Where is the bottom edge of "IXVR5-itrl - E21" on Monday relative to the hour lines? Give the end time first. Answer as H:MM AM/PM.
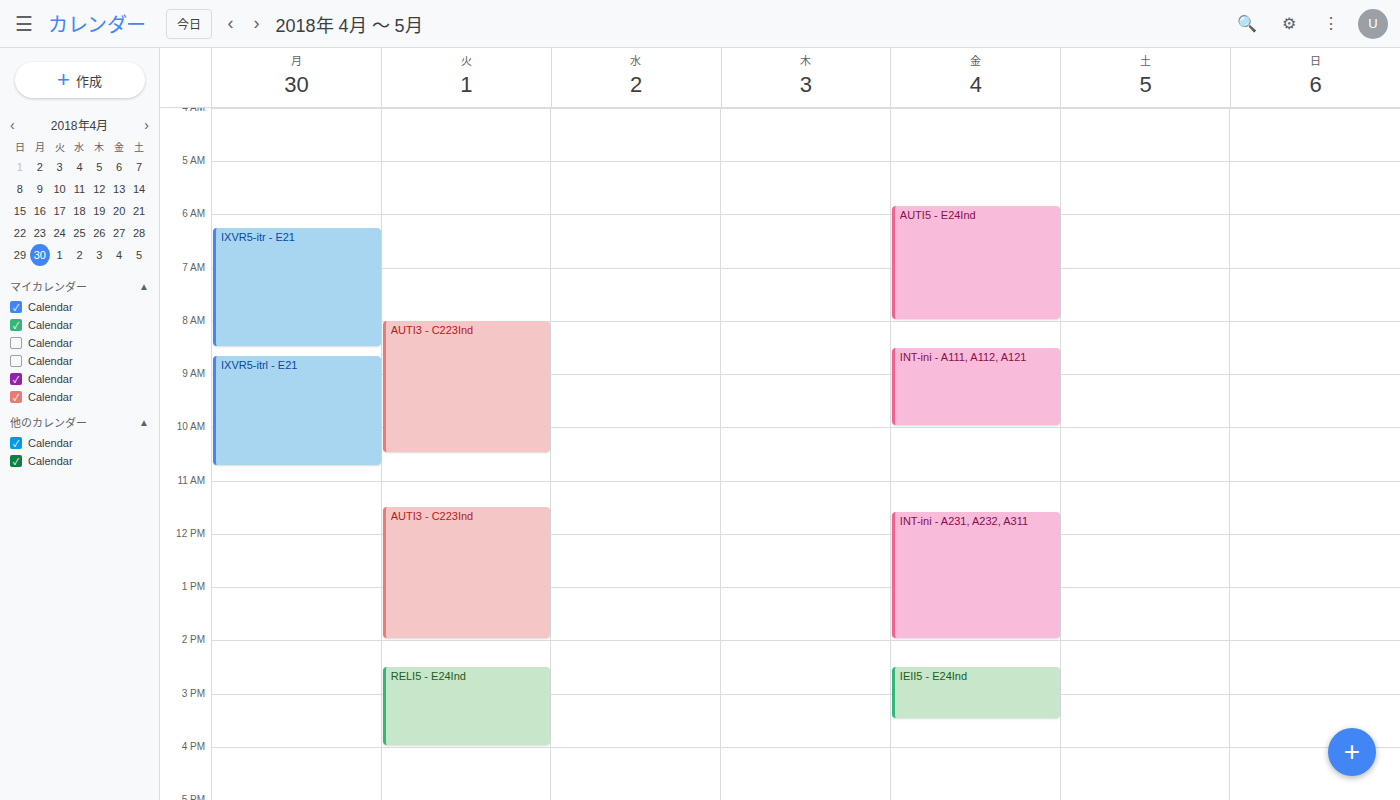
10:45 AM -- neither: three quarters of the way from the 10 AM line to the 11 AM line.